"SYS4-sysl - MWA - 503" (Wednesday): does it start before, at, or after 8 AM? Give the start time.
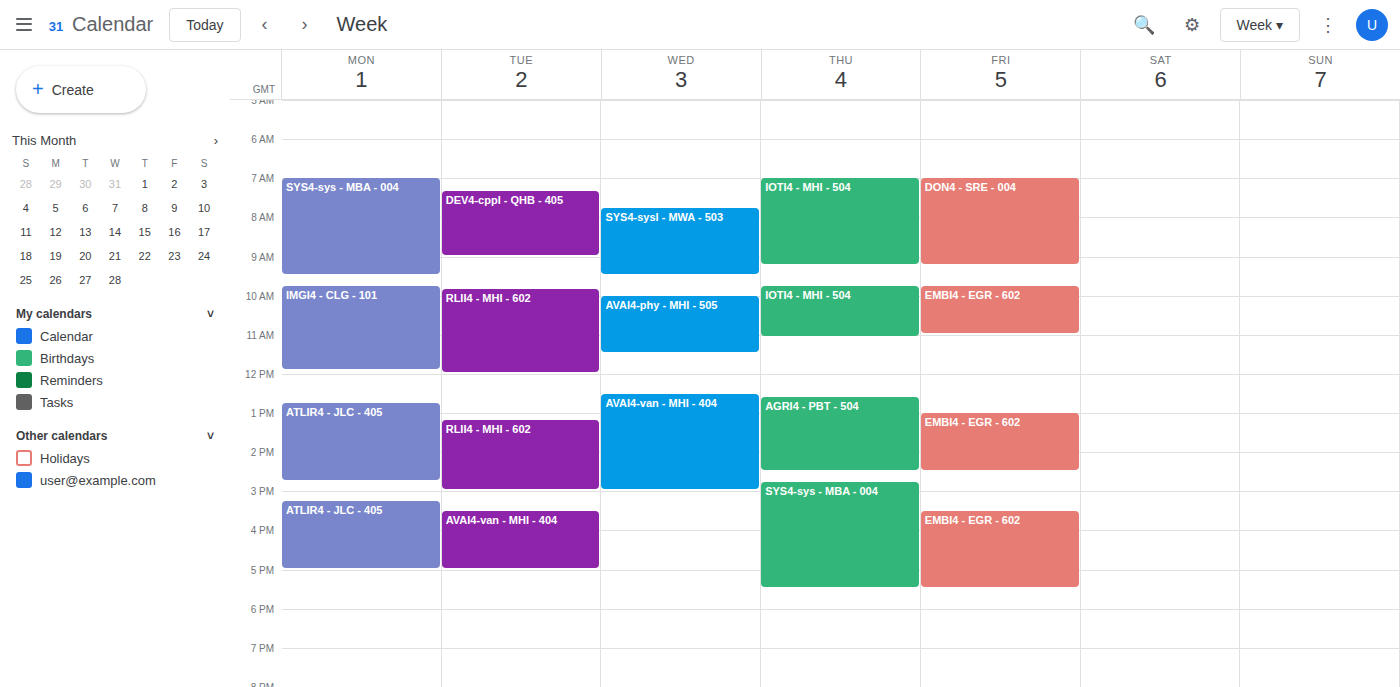
7:45 AM -- before 8 AM, 15 minutes above the 8 AM line.